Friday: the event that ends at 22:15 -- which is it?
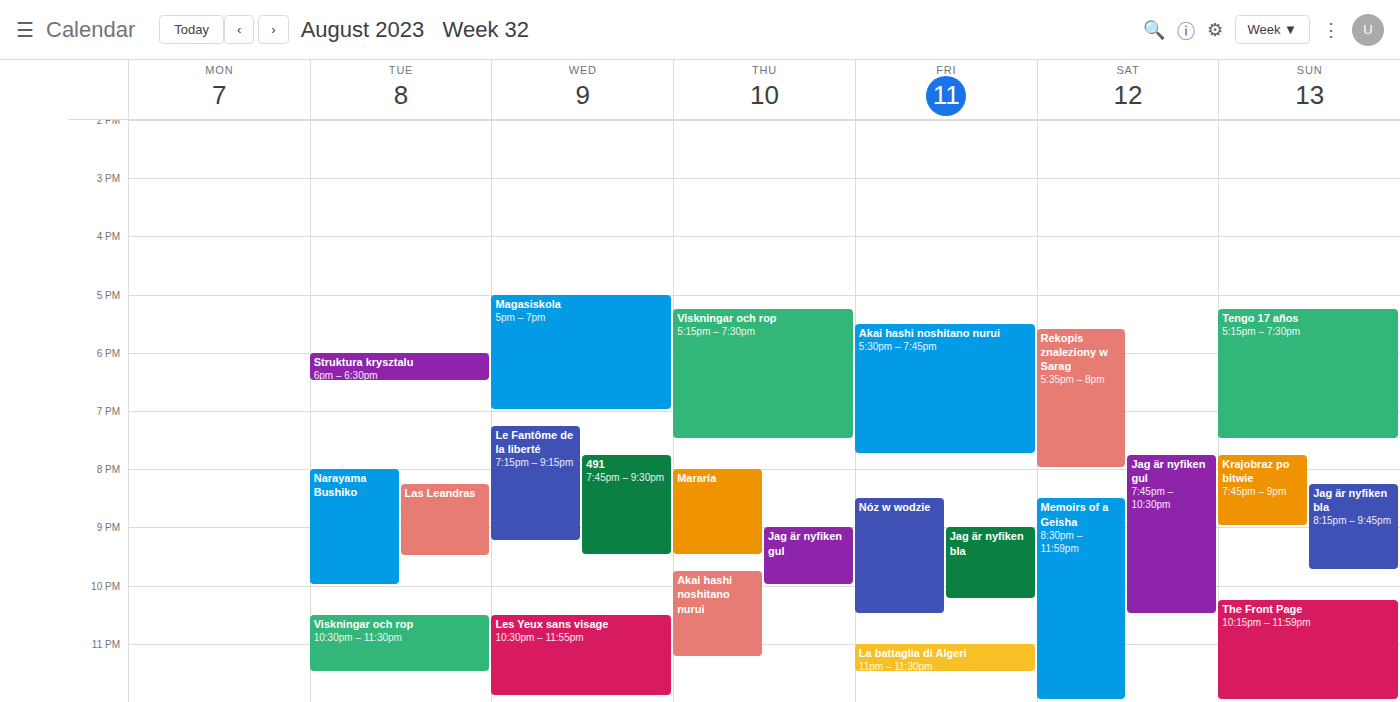
"Jag är nyfiken bla"